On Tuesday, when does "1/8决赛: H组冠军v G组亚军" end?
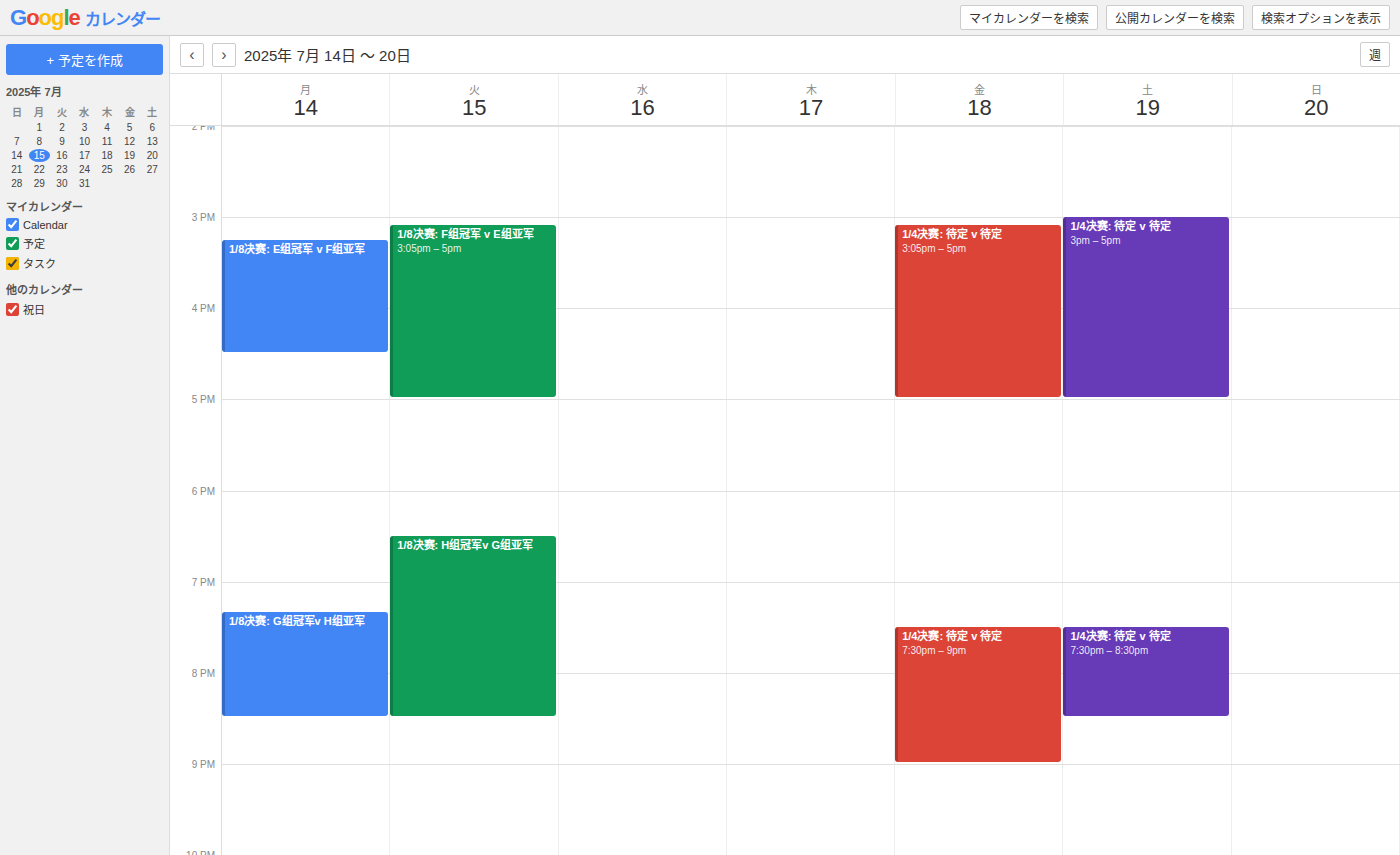
8:30 PM